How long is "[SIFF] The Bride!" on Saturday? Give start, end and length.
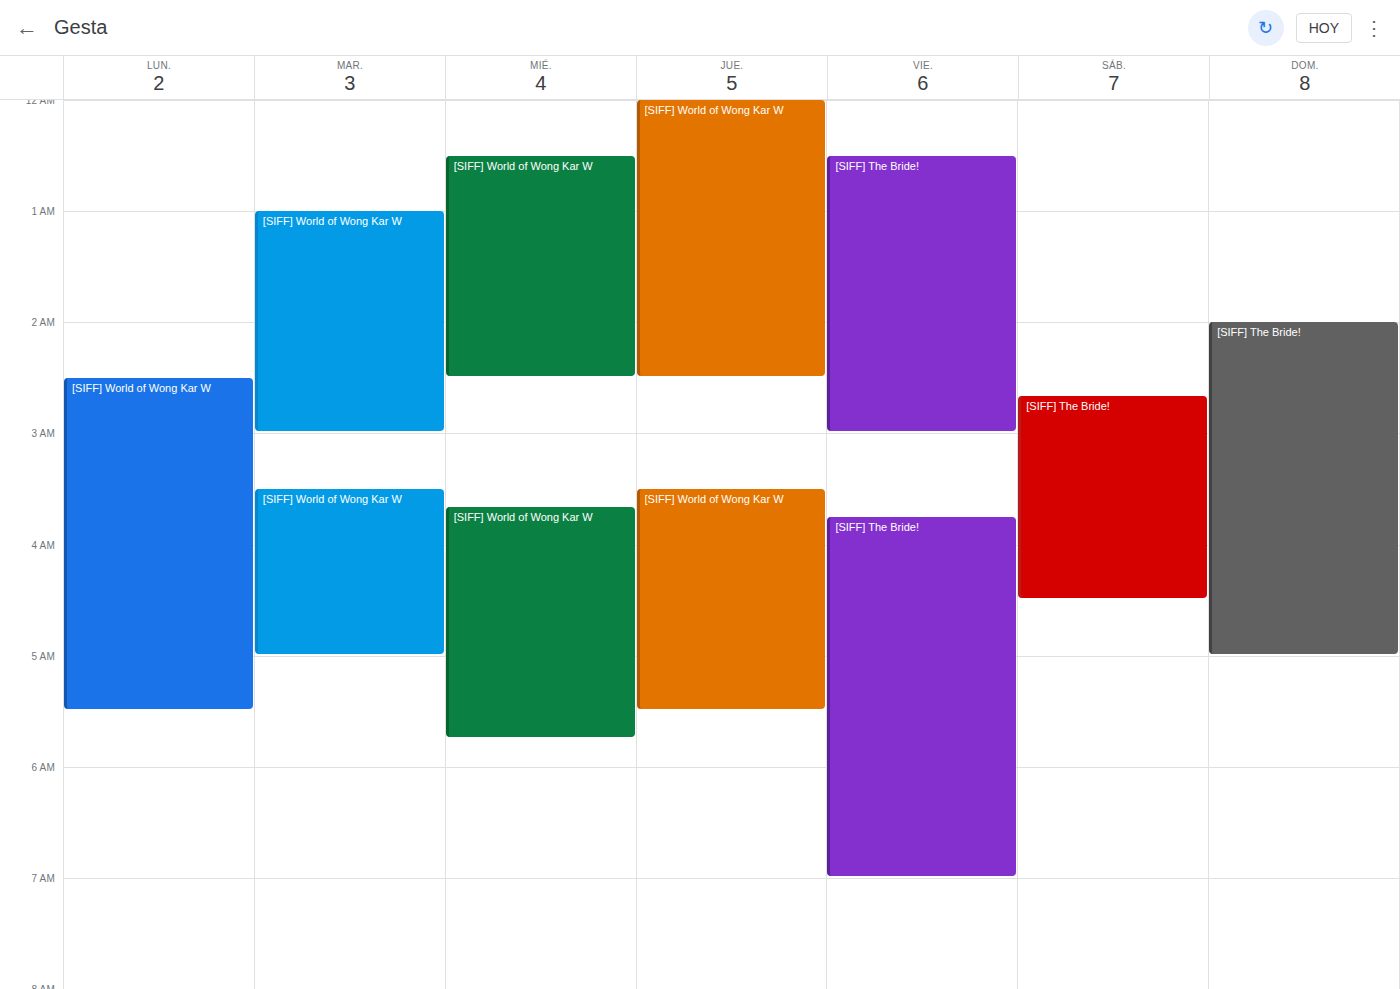
02:40 to 04:30, 1 hour 50 minutes